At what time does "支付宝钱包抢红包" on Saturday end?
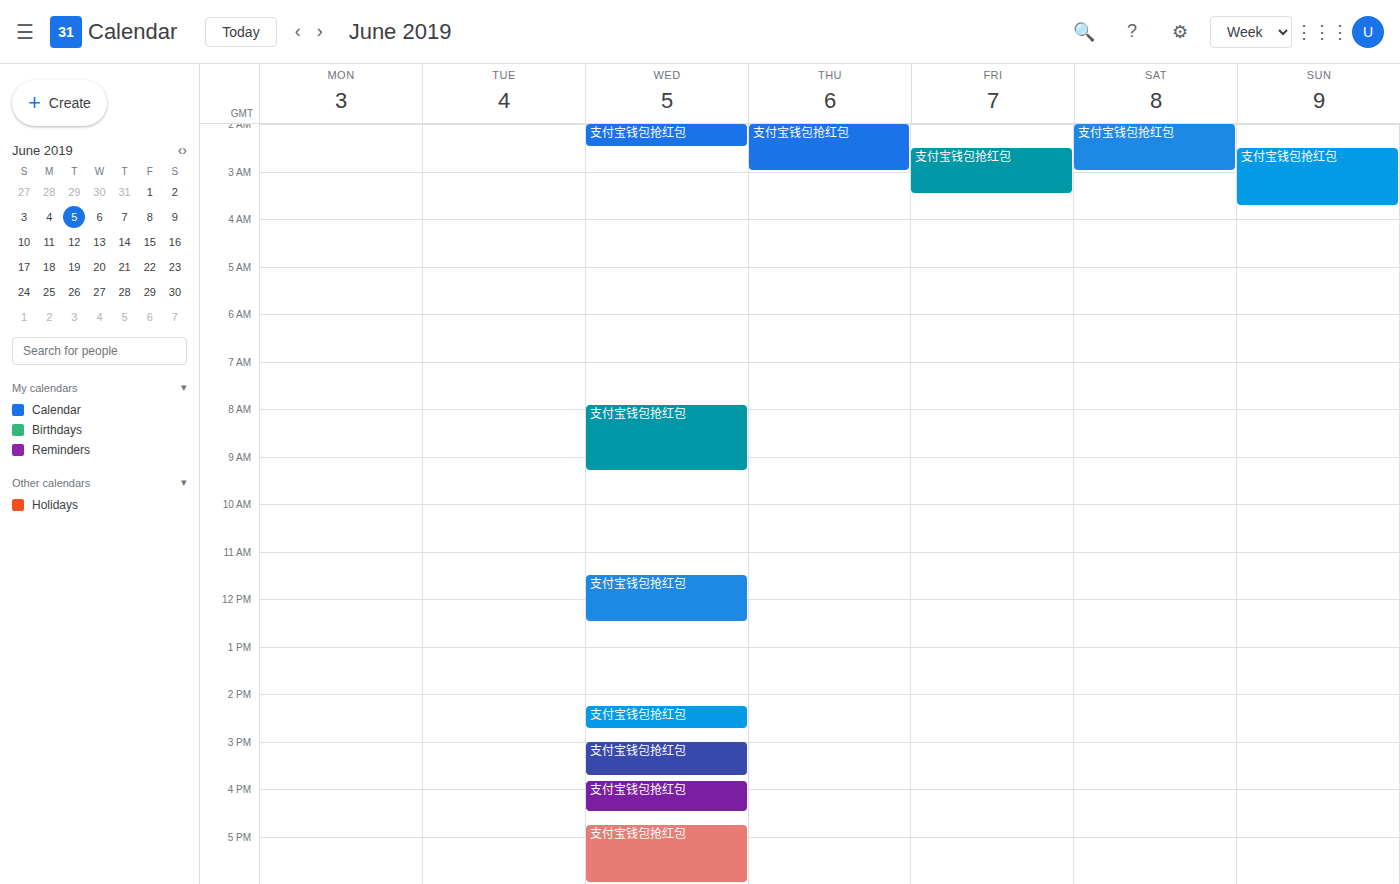
3:00 AM